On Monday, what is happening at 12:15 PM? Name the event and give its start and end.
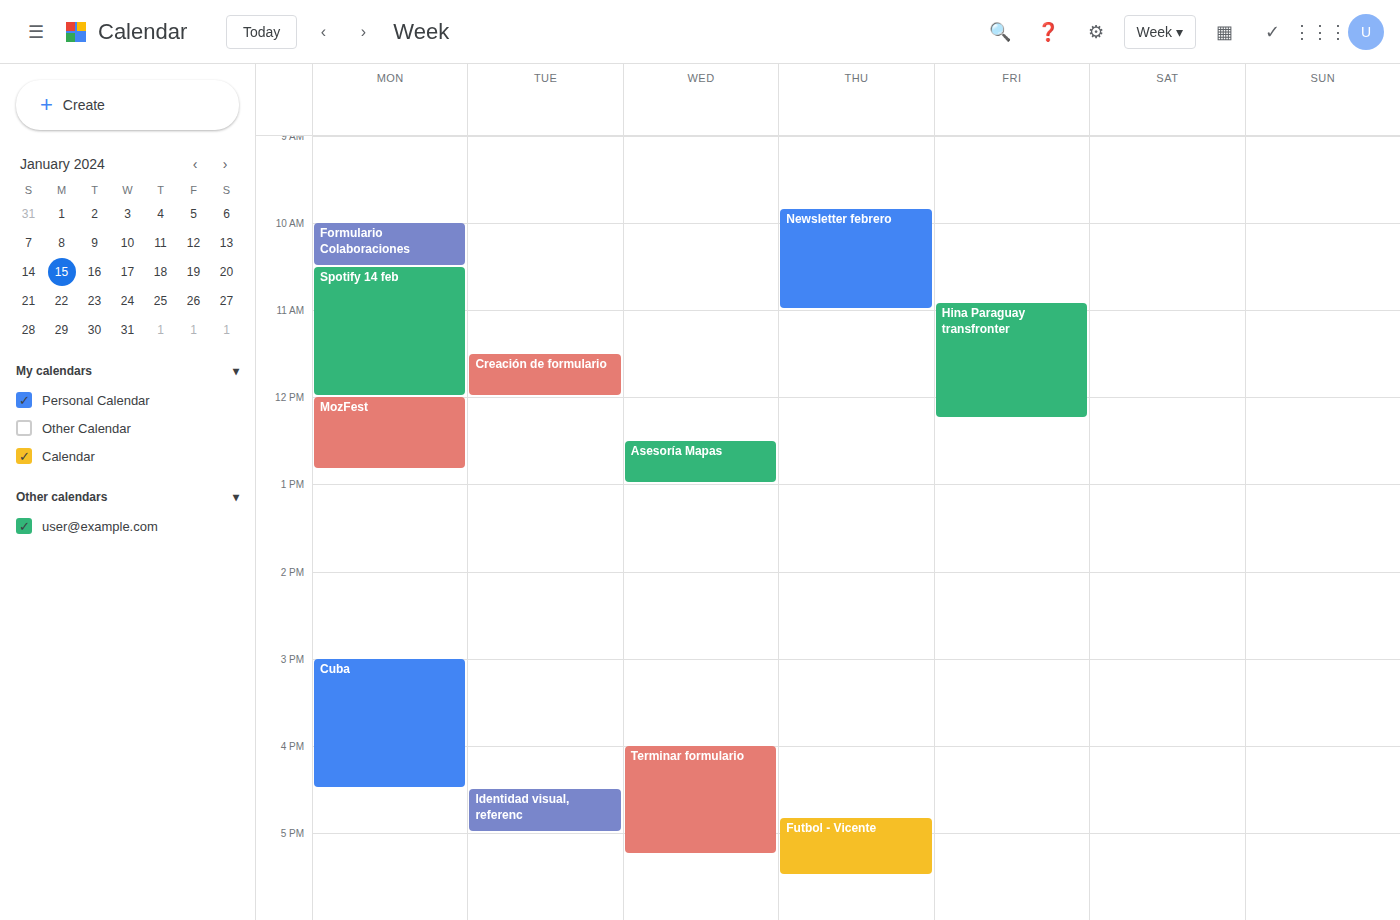
"MozFest", 12:00 PM to 12:50 PM